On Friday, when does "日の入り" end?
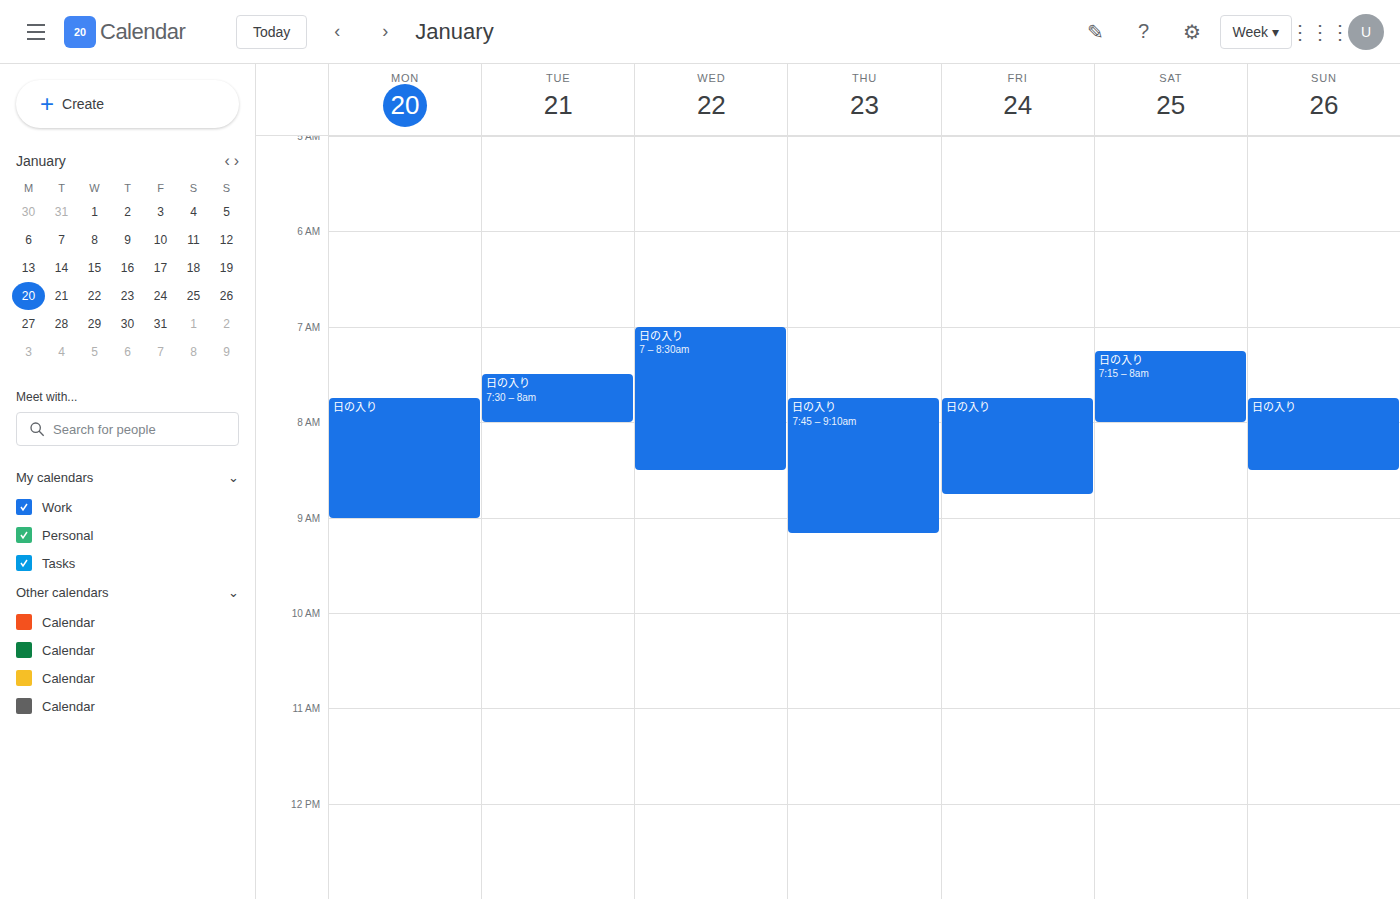
8:45 AM